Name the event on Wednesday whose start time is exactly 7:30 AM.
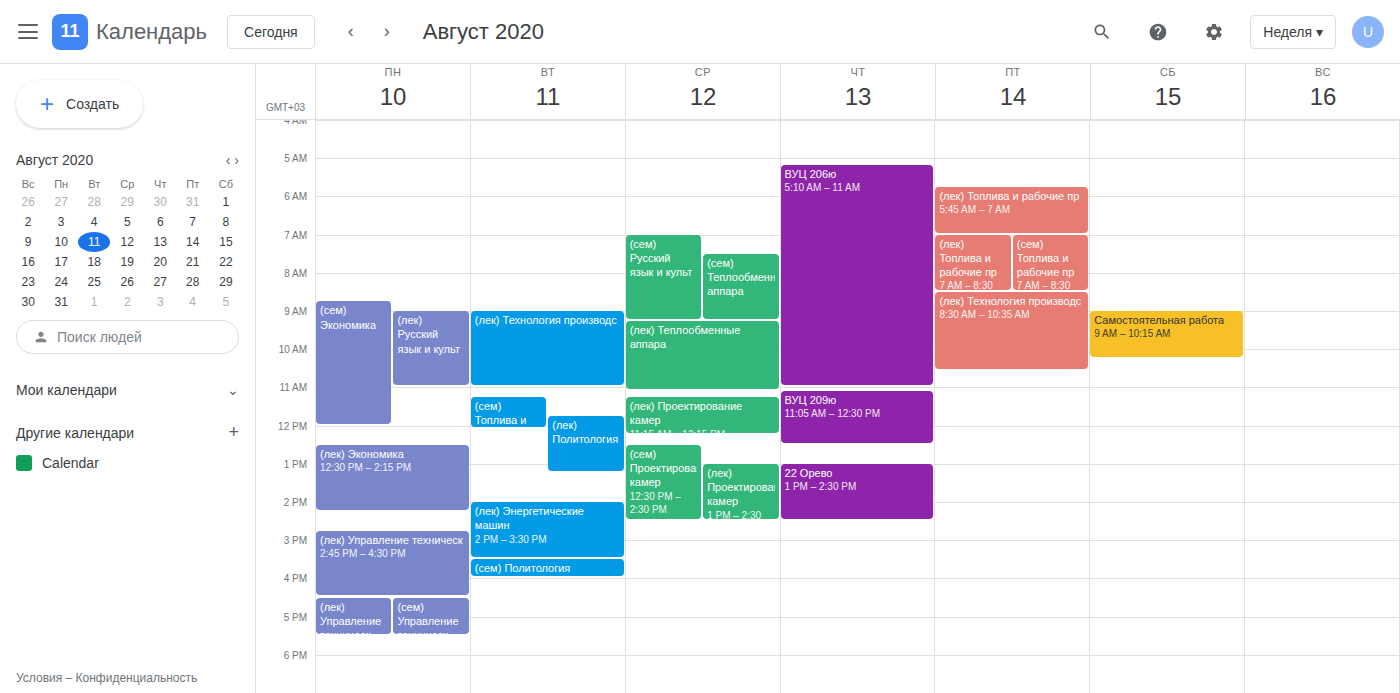
"(сем) Теплообменные аппара"